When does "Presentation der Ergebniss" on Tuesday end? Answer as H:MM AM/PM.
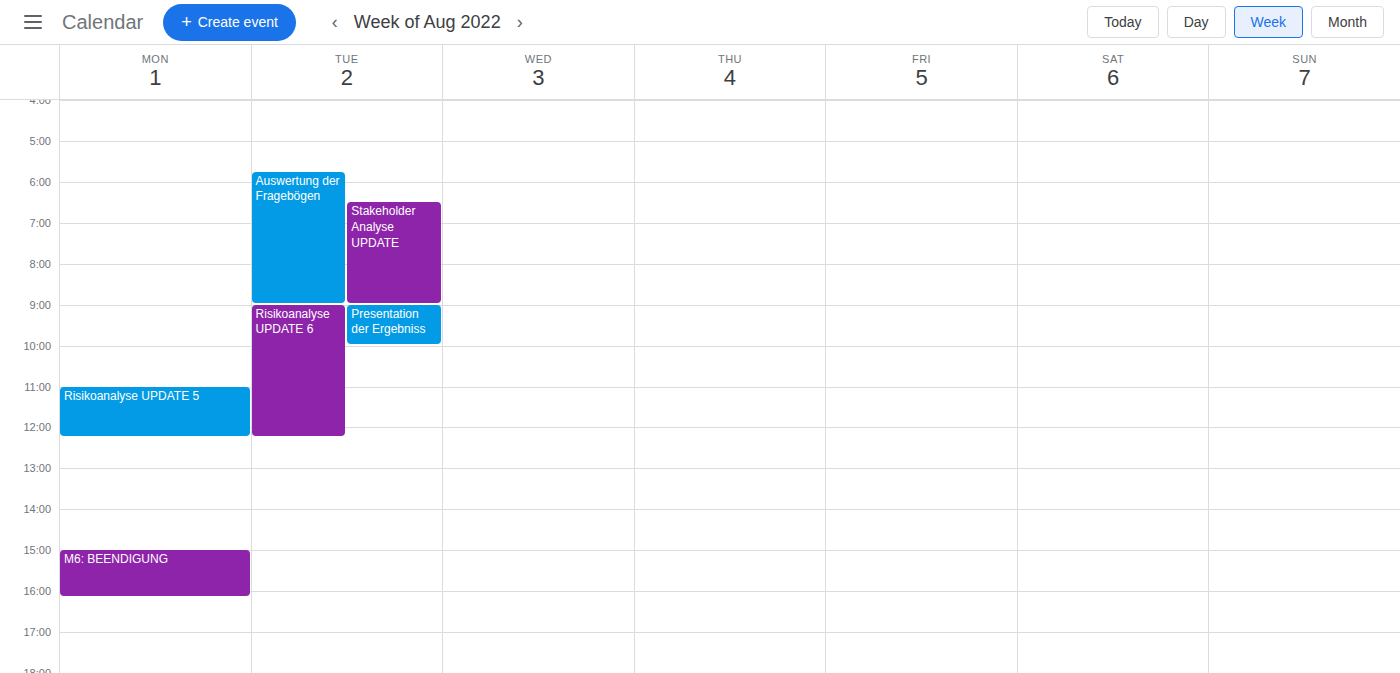
10:00 AM